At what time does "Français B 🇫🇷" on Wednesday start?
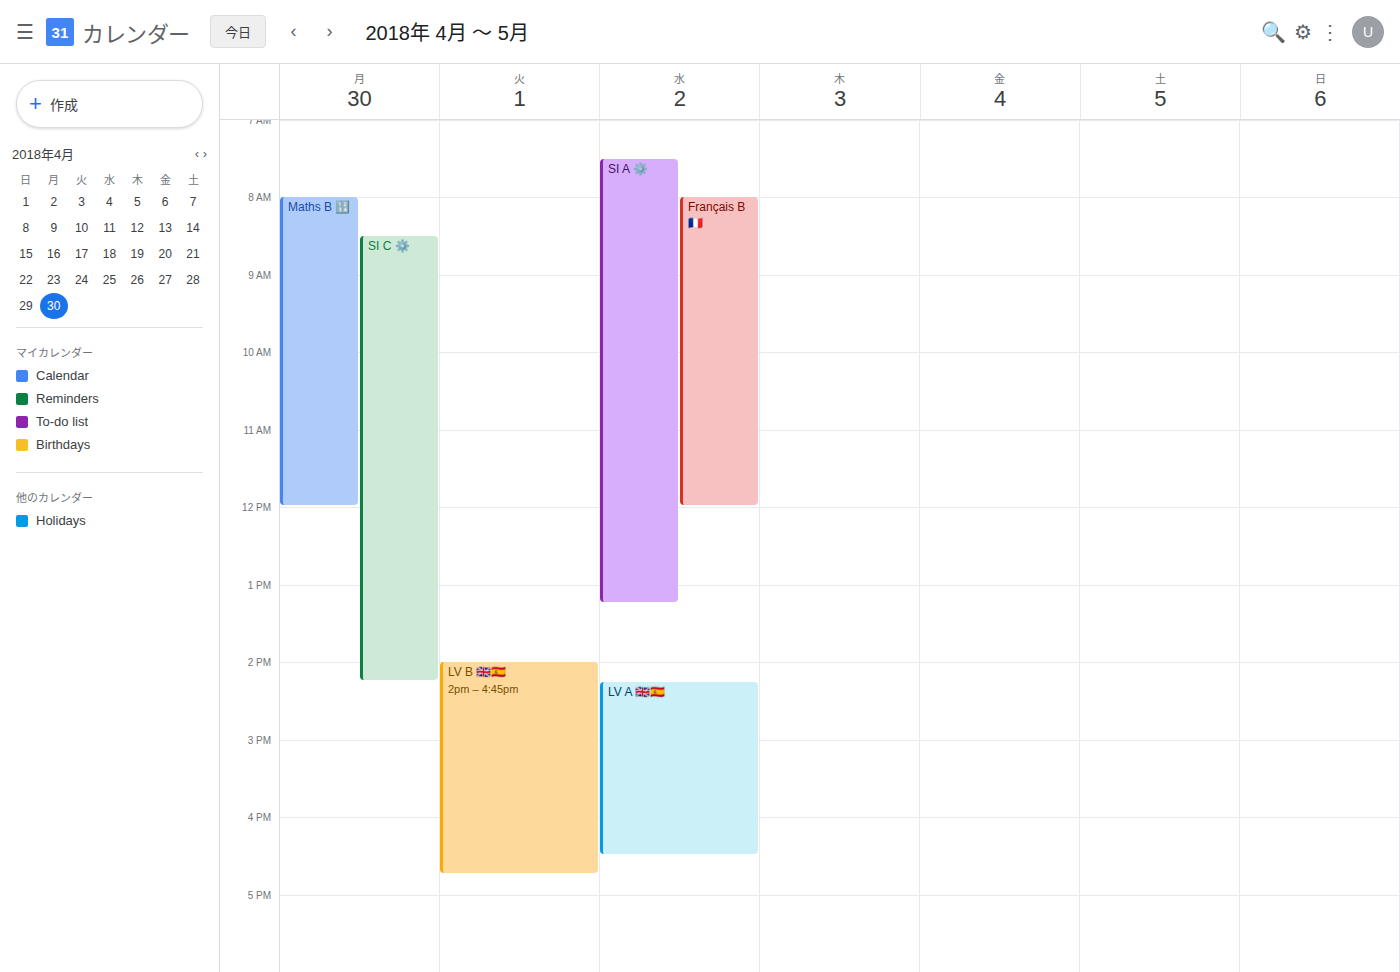
8:00 AM